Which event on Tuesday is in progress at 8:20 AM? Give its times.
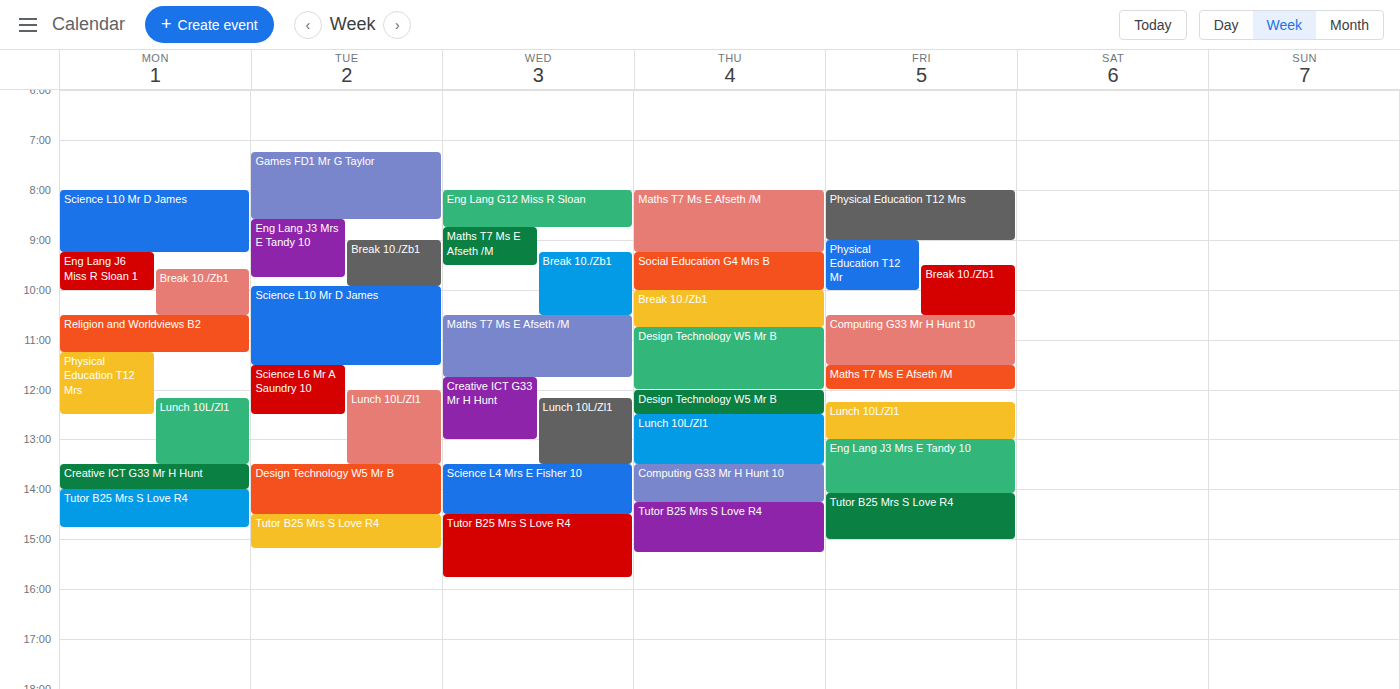
"Games FD1 Mr G Taylor", 7:15 AM to 8:35 AM